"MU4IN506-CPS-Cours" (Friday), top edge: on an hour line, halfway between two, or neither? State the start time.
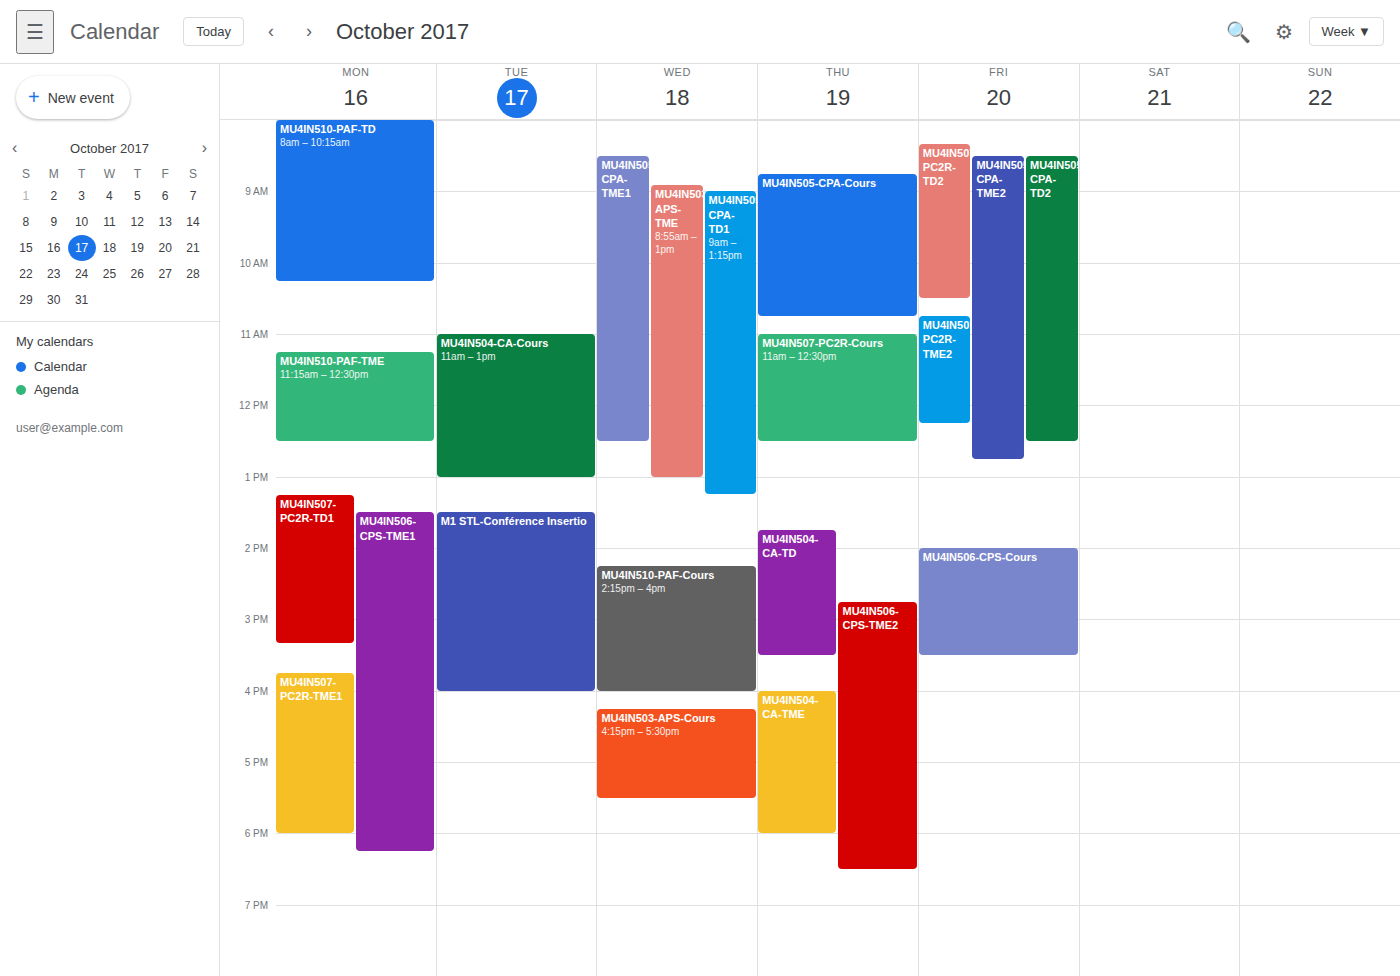
2:00 PM -- exactly on the 2 PM line.